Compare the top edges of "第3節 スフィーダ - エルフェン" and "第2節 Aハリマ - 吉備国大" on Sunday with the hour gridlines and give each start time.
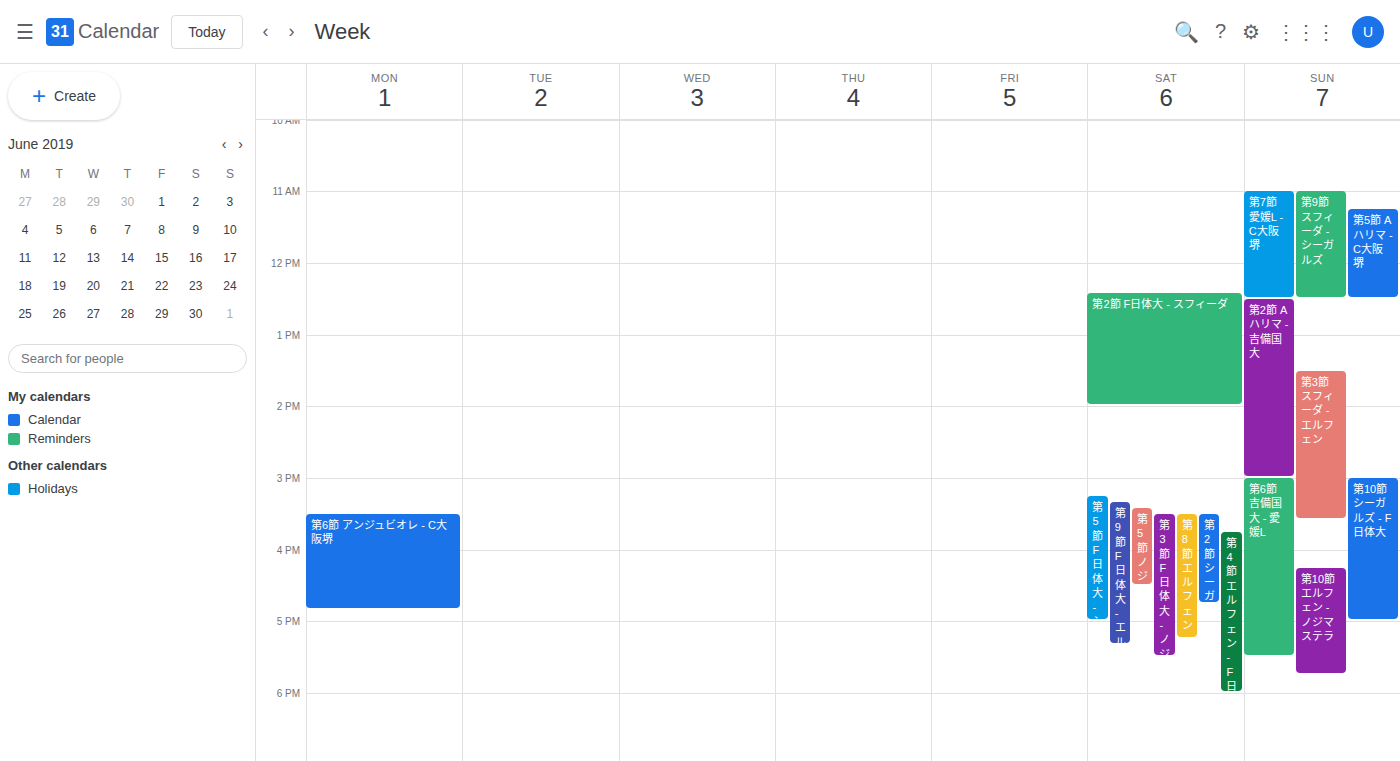
"第3節 スフィーダ - エルフェン": 1:30 PM, halfway between the 1 PM and 2 PM lines. "第2節 Aハリマ - 吉備国大": 12:30 PM, halfway between the 12 PM and 1 PM lines.